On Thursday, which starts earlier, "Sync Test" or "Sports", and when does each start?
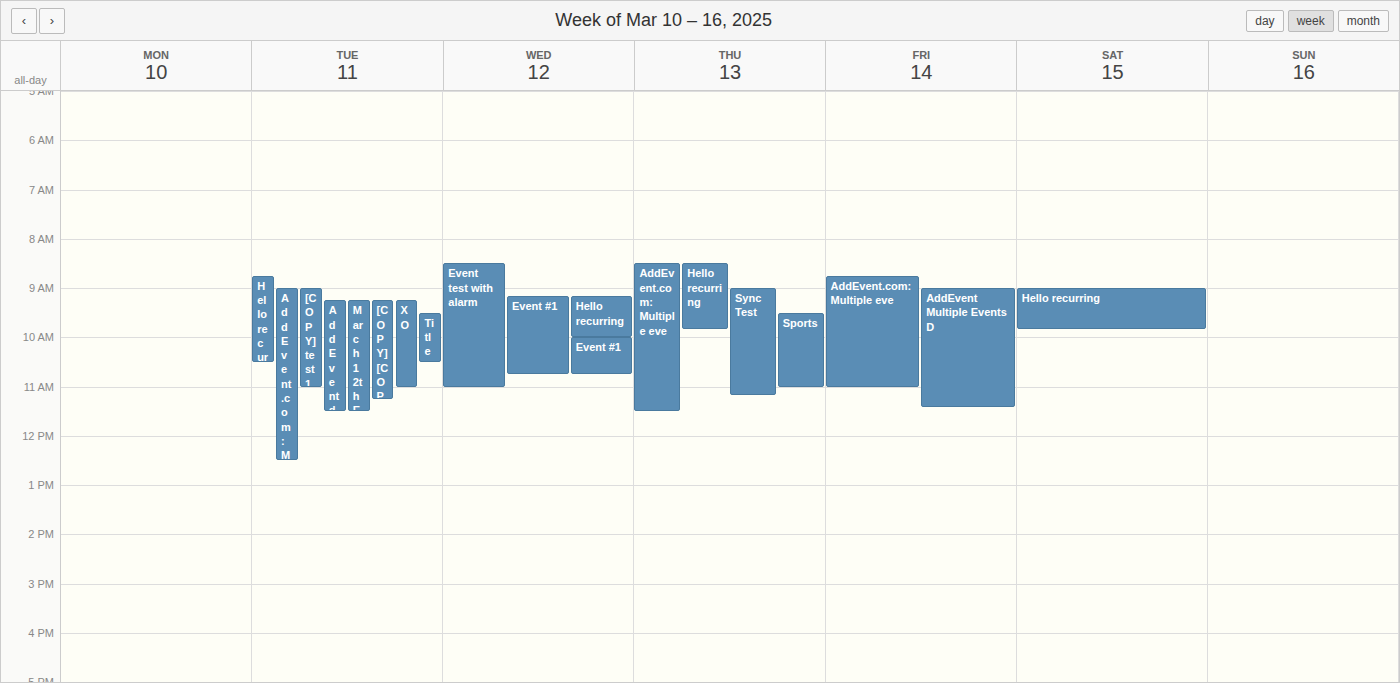
"Sync Test" 9:00 AM; "Sports" 9:30 AM.